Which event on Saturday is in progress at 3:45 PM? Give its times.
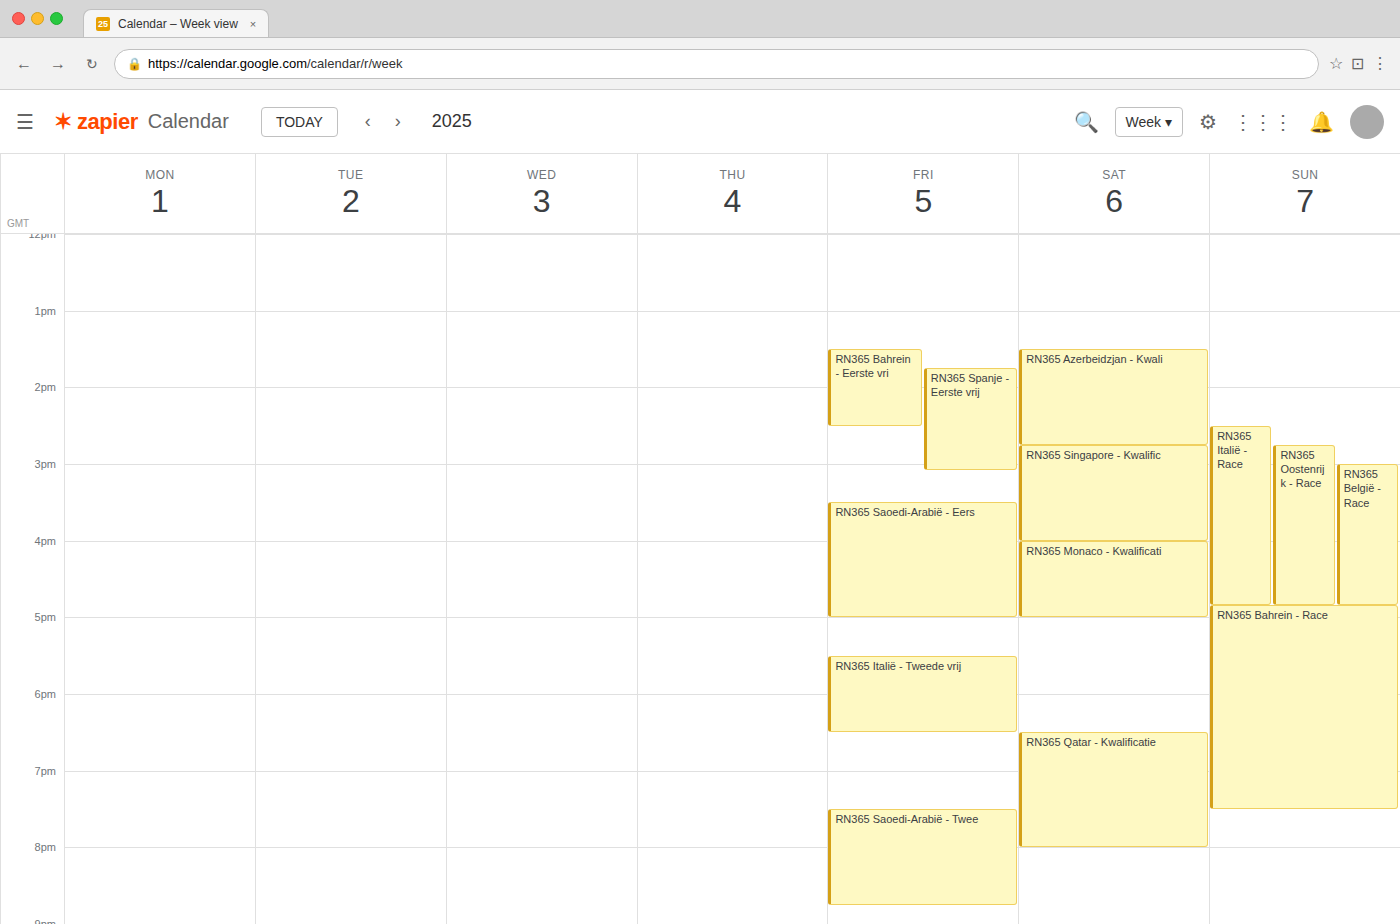
"RN365 Singapore - Kwalific", 2:45 PM to 4:00 PM